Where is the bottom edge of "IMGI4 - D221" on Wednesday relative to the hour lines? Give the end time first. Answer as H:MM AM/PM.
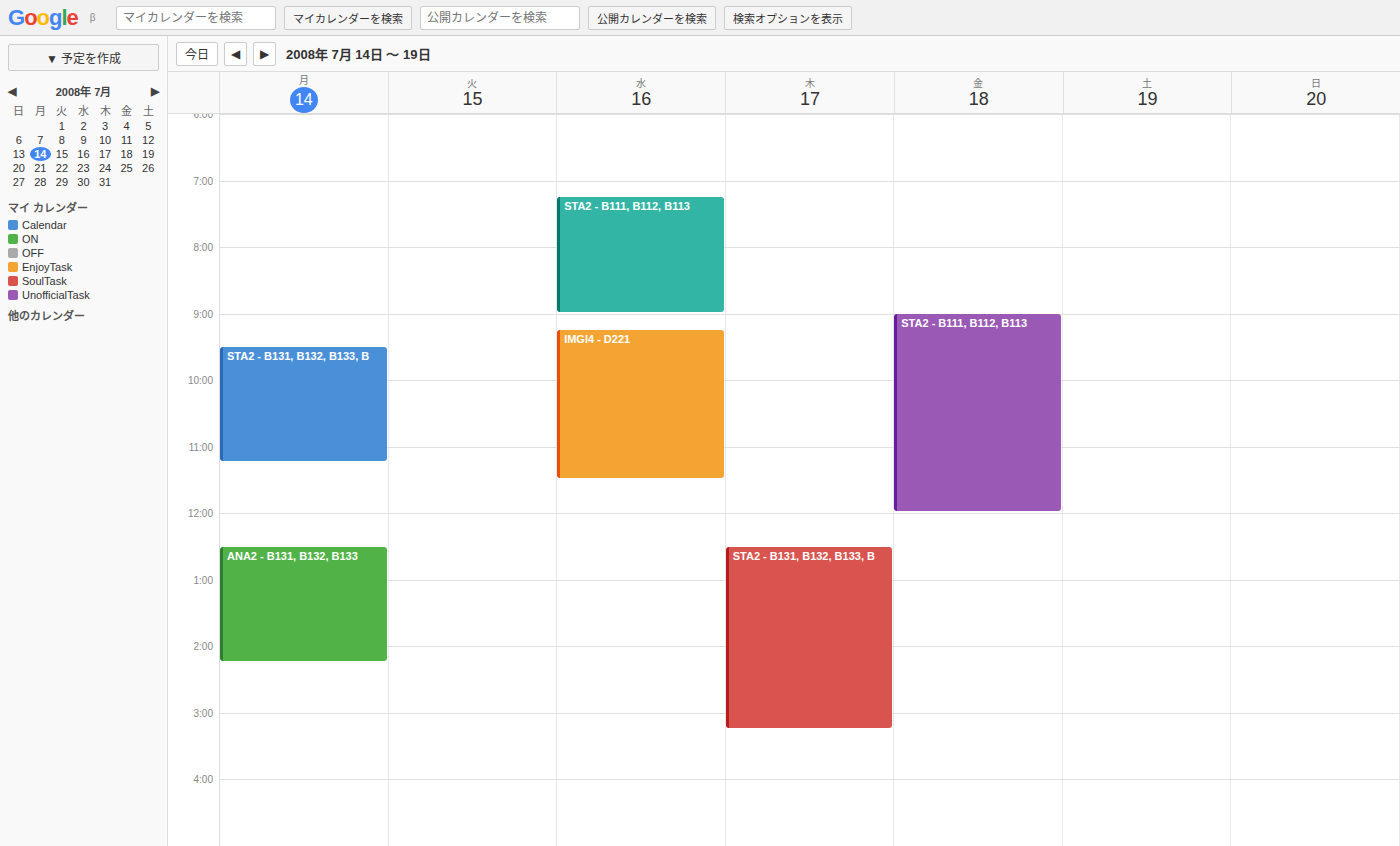
11:30 AM -- halfway between the 11 AM and 12 PM lines.